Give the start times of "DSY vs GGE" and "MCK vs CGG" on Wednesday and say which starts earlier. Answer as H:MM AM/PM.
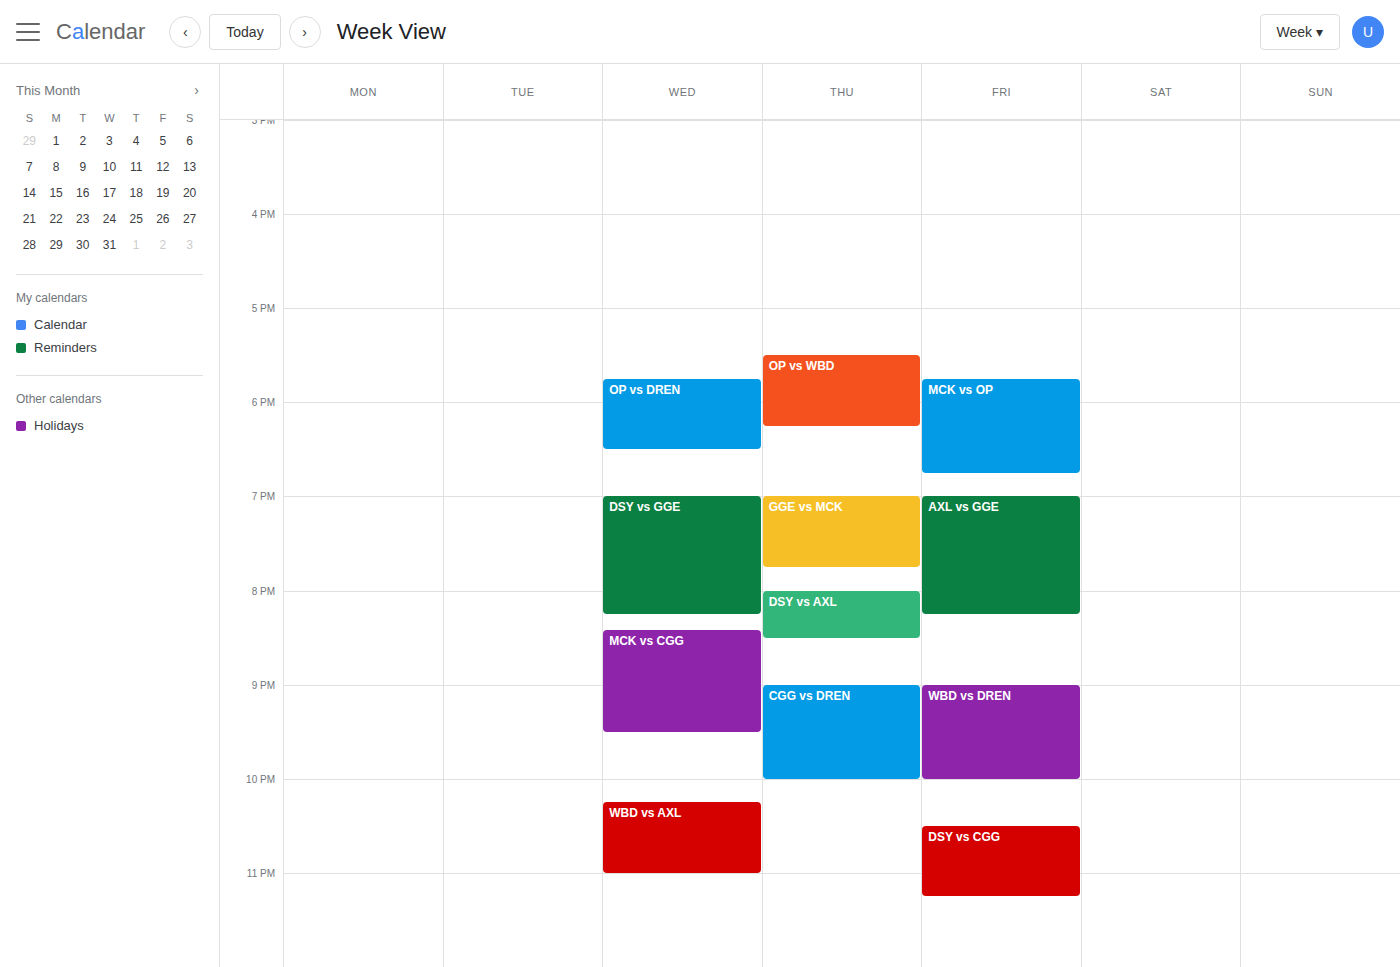
"DSY vs GGE" 7:00 PM; "MCK vs CGG" 8:25 PM.